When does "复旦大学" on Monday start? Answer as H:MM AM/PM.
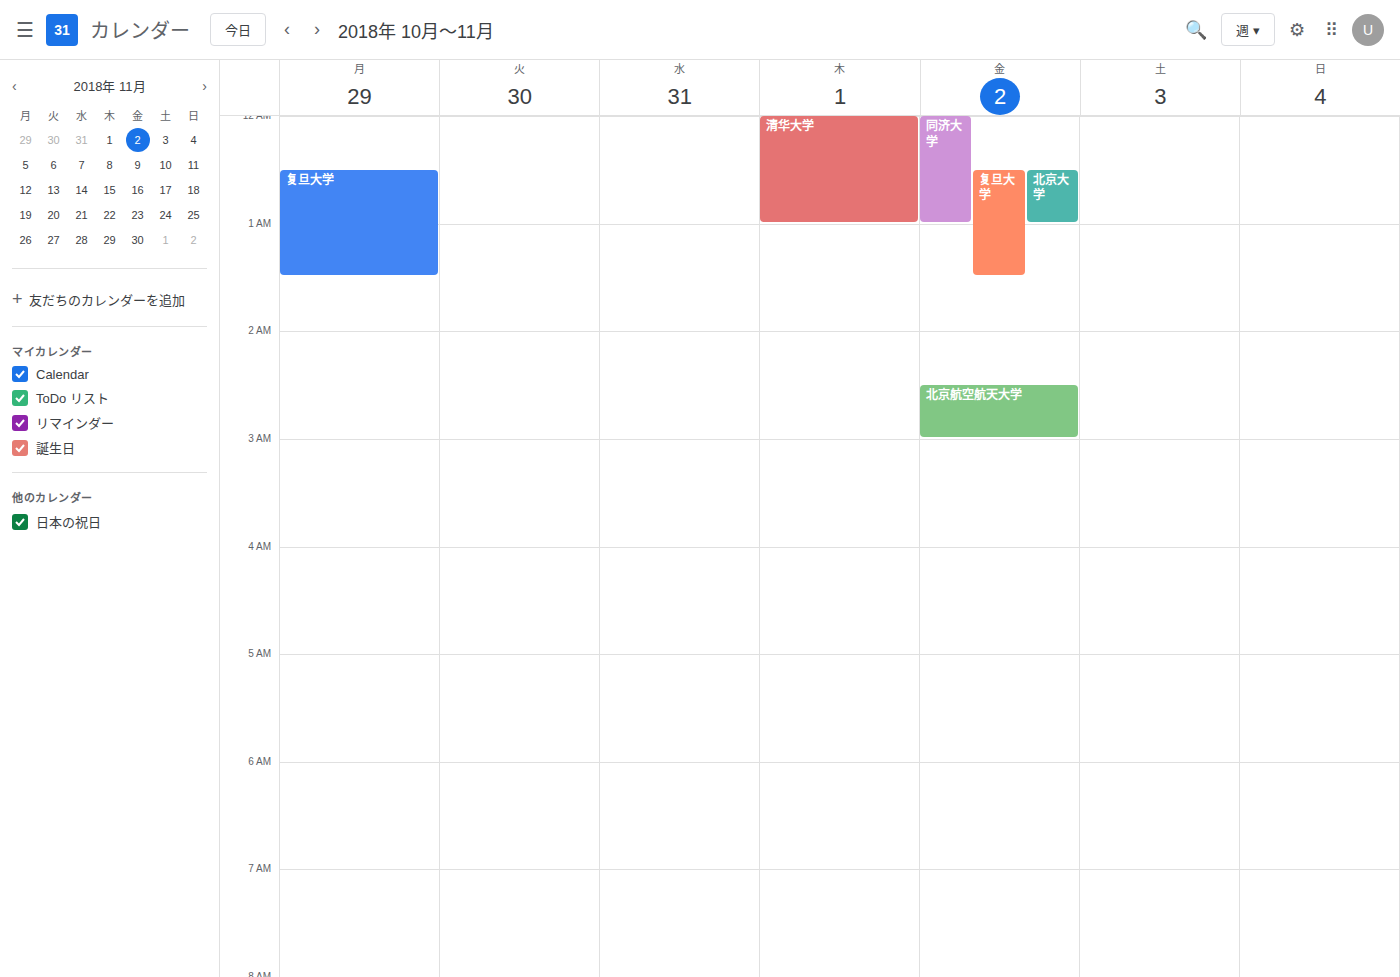
12:30 AM